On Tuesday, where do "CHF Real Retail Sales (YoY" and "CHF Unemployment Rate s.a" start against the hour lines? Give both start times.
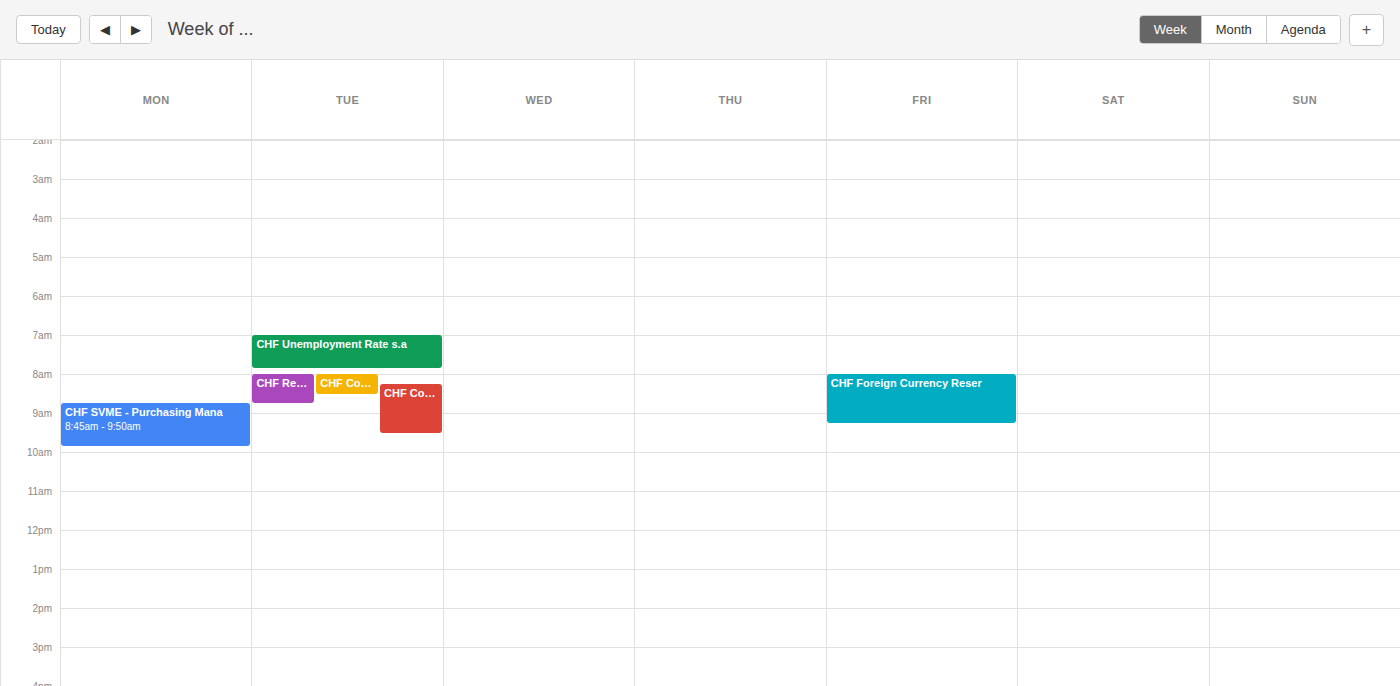
"CHF Real Retail Sales (YoY": 8:00 AM, exactly on the 8 AM line. "CHF Unemployment Rate s.a": 7:00 AM, exactly on the 7 AM line.